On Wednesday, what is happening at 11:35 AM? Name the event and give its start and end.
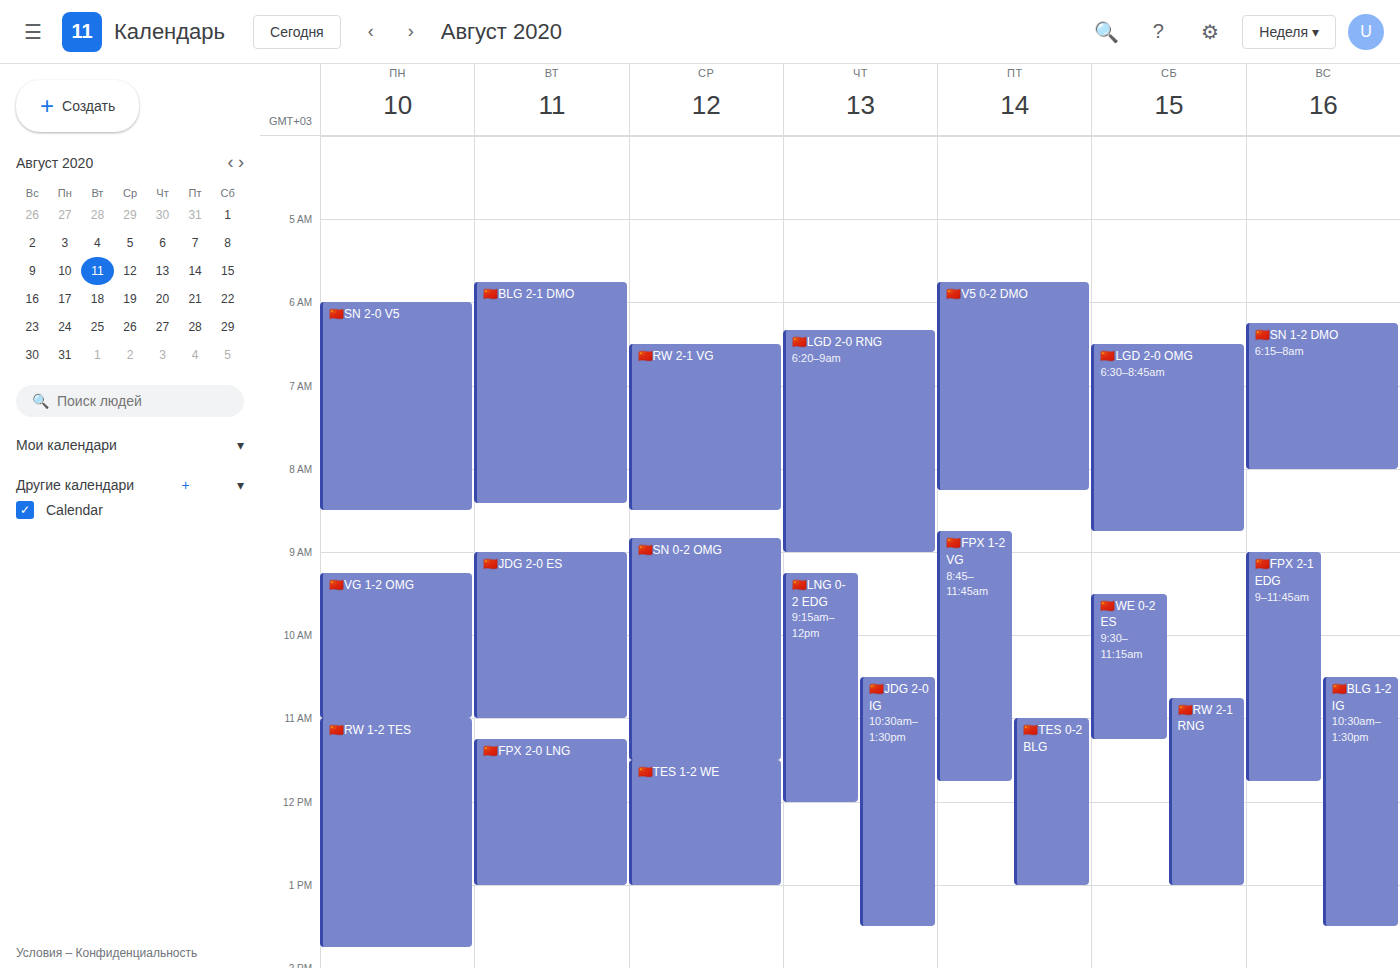
"🇨🇳TES 1-2 WE", 11:30 AM to 1:00 PM